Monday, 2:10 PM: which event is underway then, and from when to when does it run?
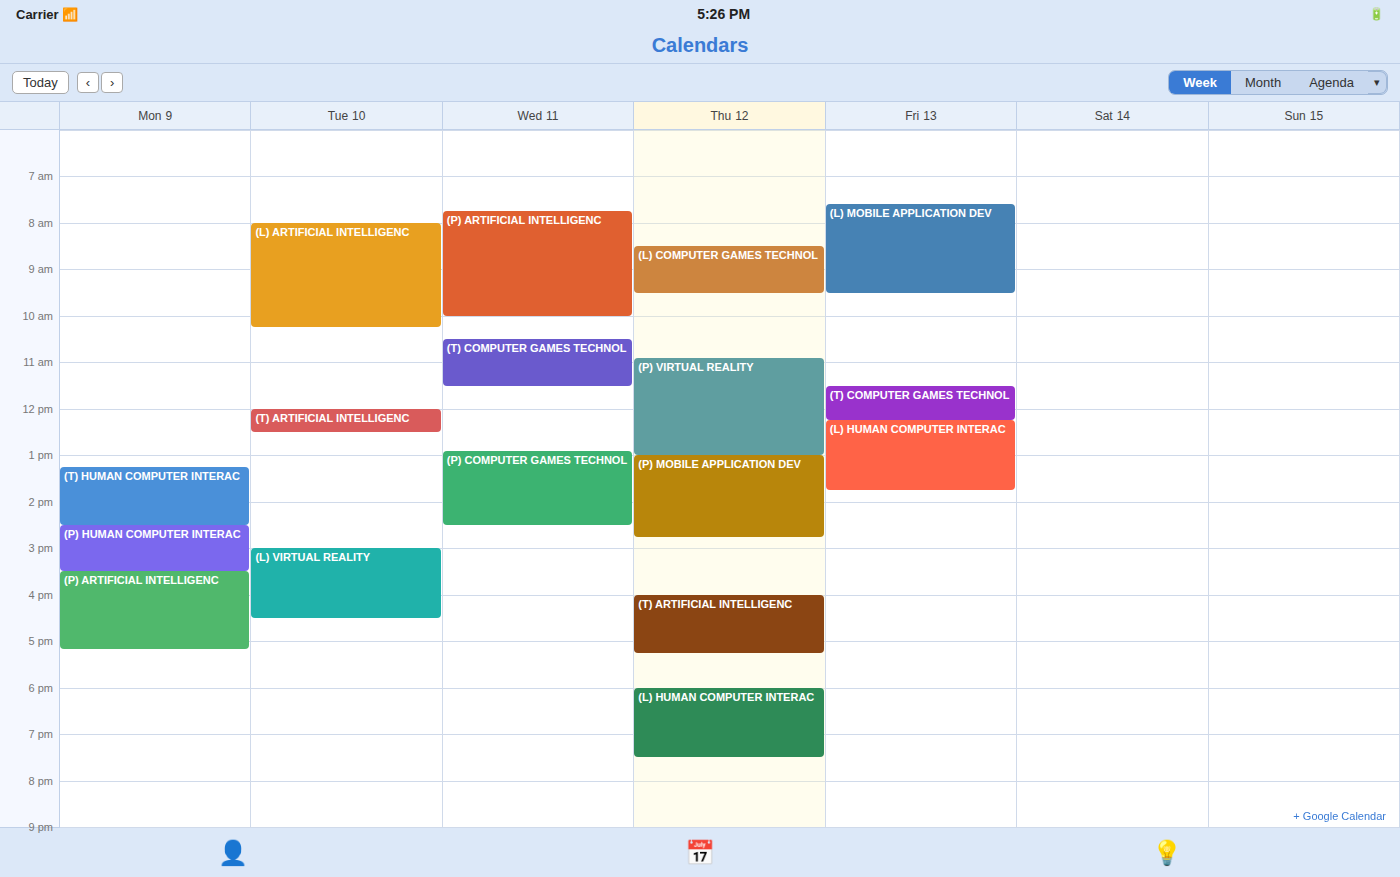
"(T) HUMAN COMPUTER INTERAC", 1:15 PM to 2:30 PM